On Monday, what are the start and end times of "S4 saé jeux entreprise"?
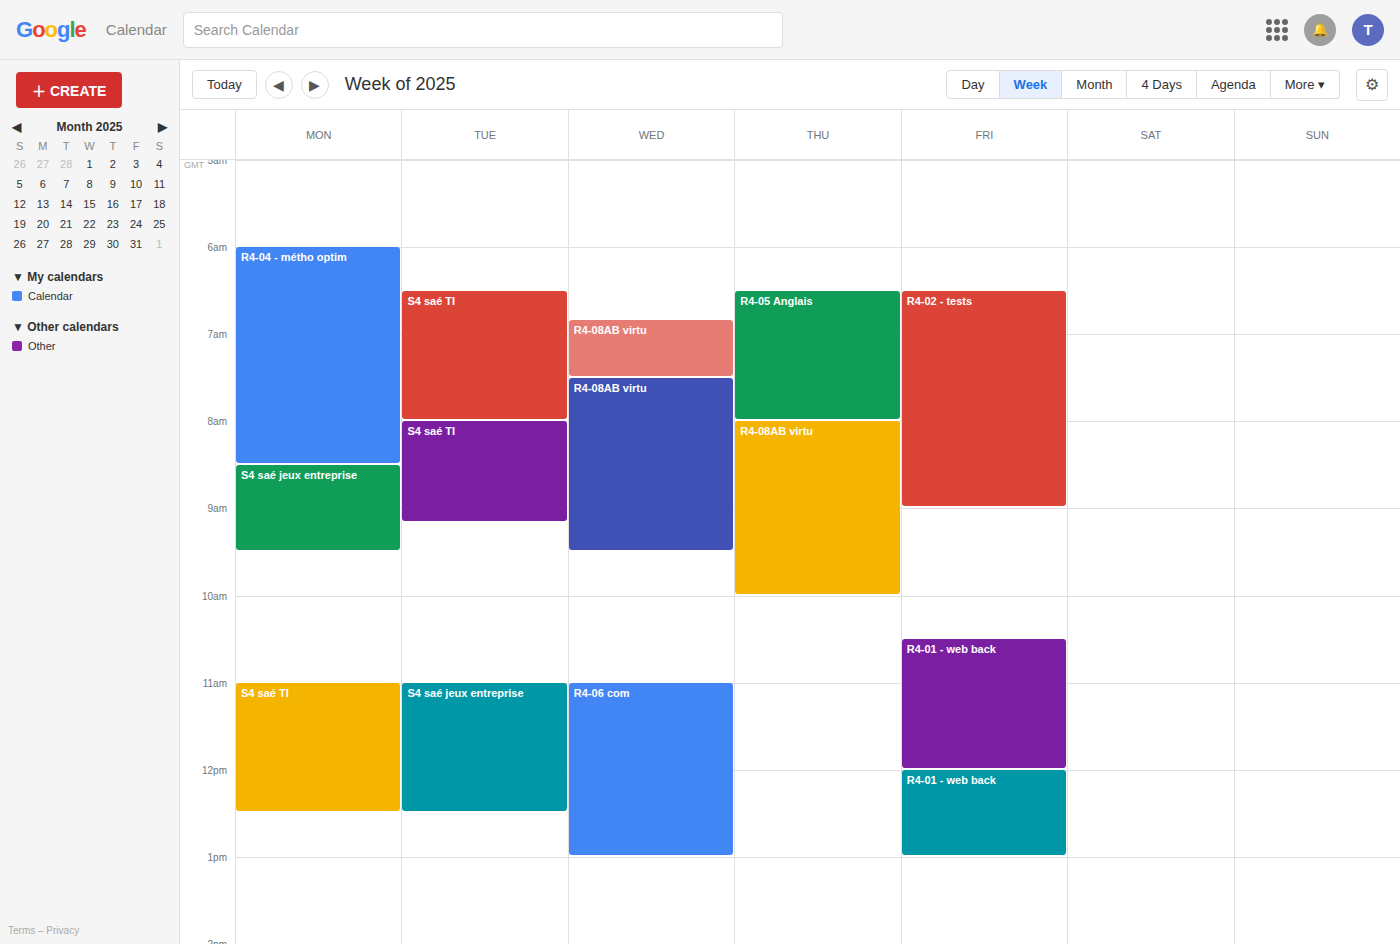
8:30 AM to 9:30 AM